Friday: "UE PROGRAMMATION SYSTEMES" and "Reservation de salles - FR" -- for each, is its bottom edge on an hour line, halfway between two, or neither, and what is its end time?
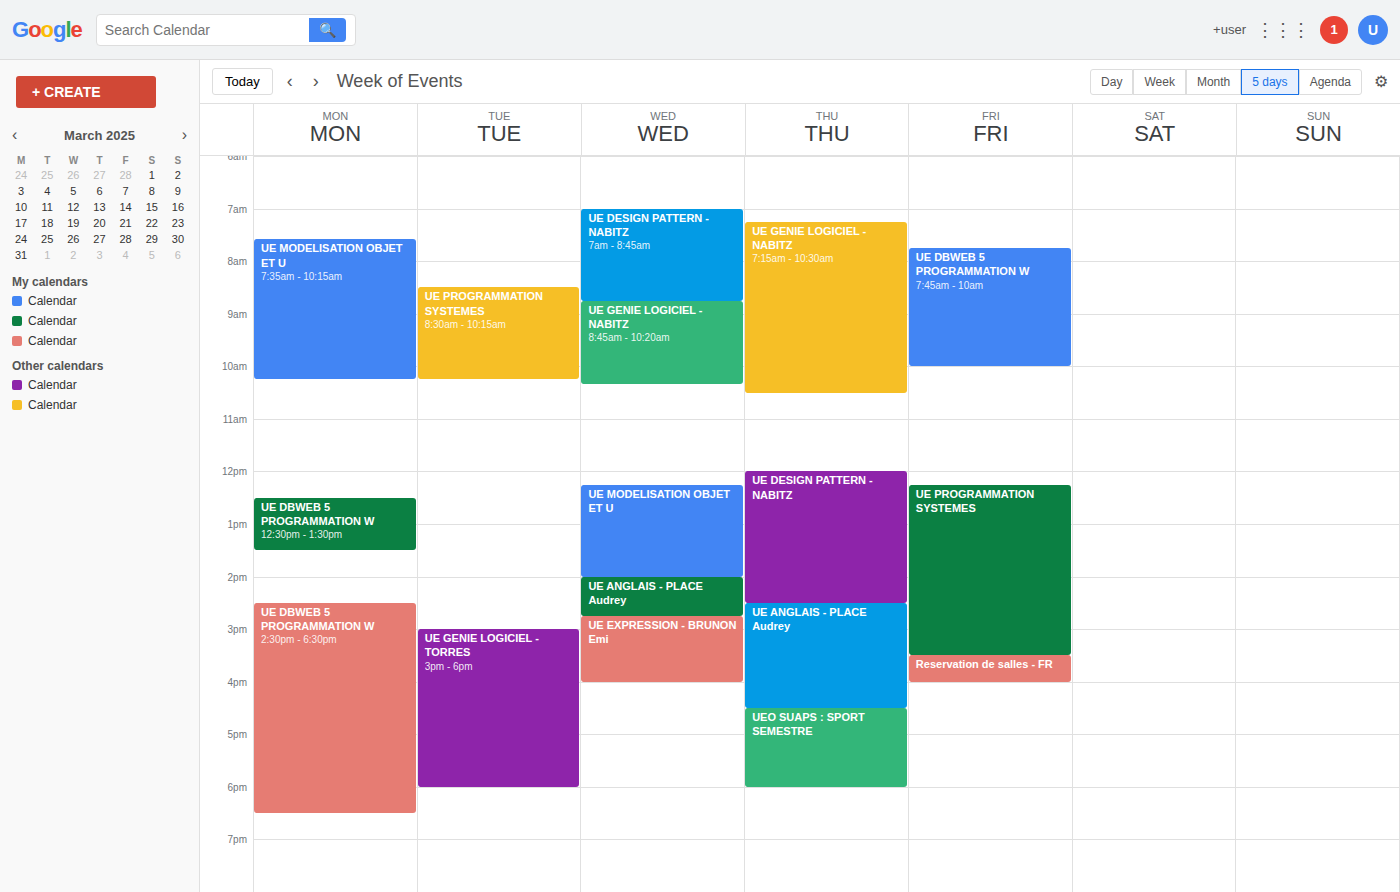
"UE PROGRAMMATION SYSTEMES": 3:30 PM, halfway between the 3 PM and 4 PM lines. "Reservation de salles - FR": 4:00 PM, exactly on the 4 PM line.